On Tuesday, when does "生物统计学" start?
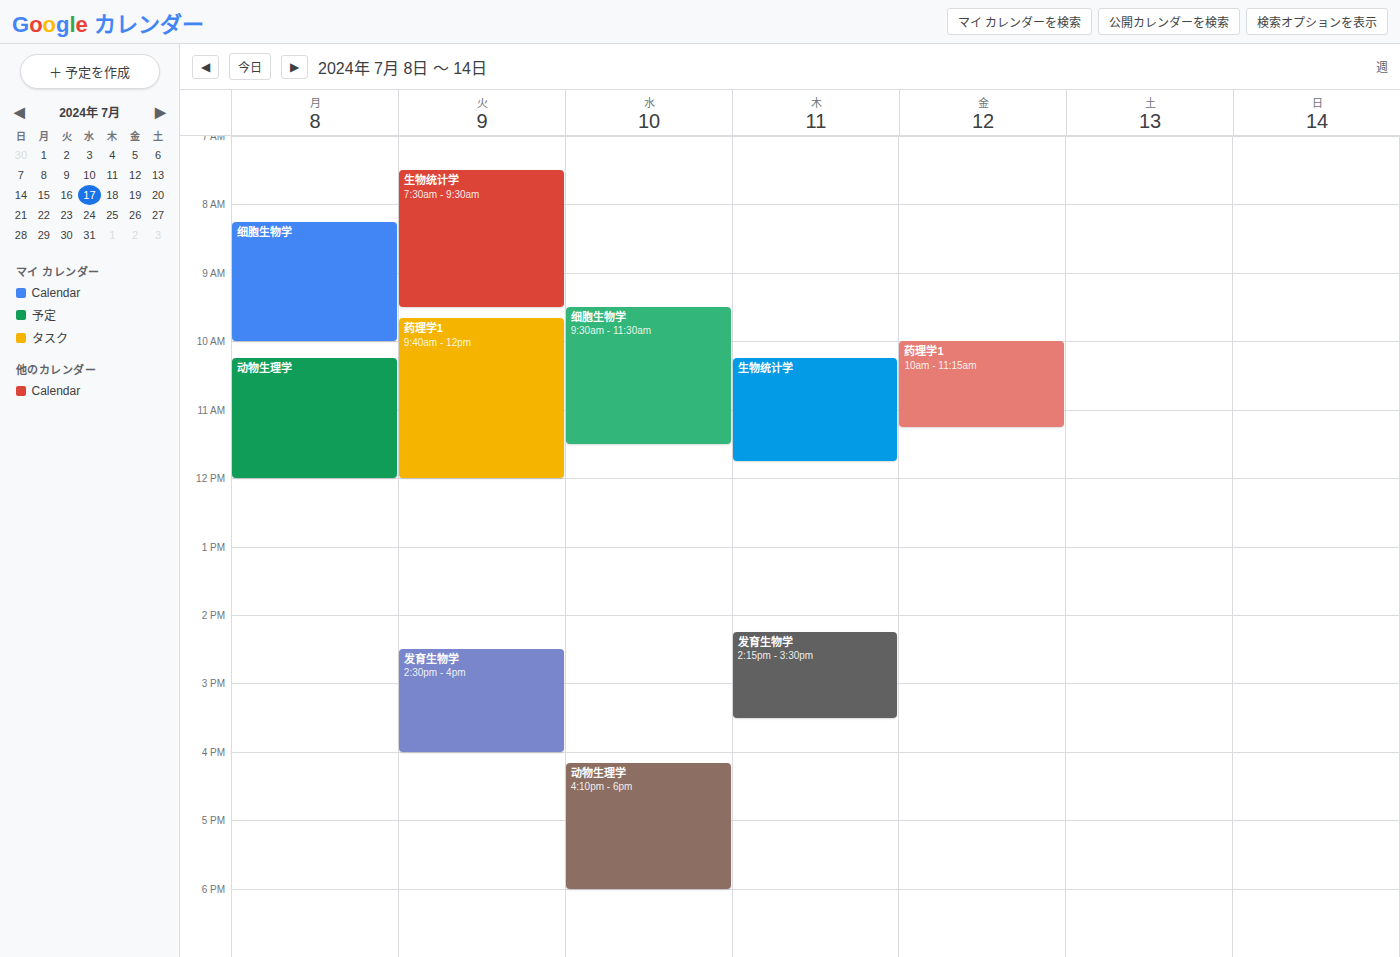
7:30 AM